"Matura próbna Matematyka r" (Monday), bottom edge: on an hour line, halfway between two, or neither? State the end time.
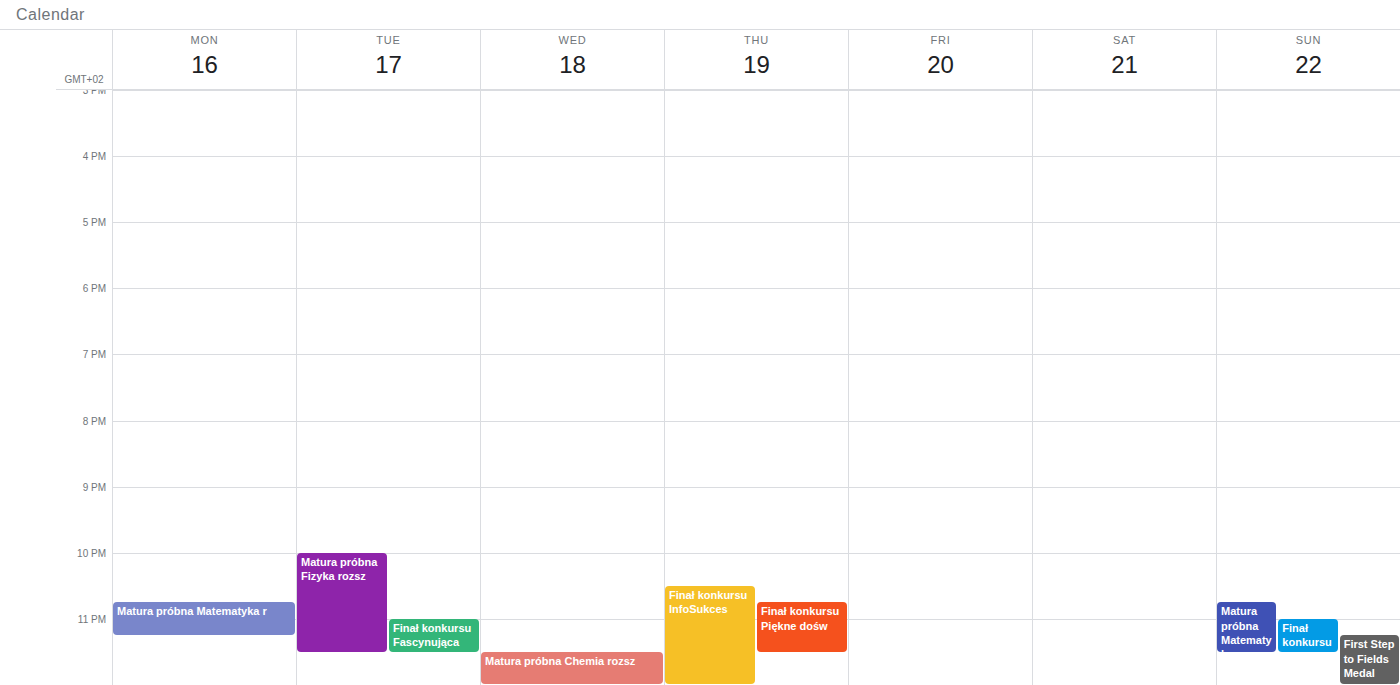
11:15 PM -- neither: a quarter of the way from the 11 PM line to the 12 AM line.